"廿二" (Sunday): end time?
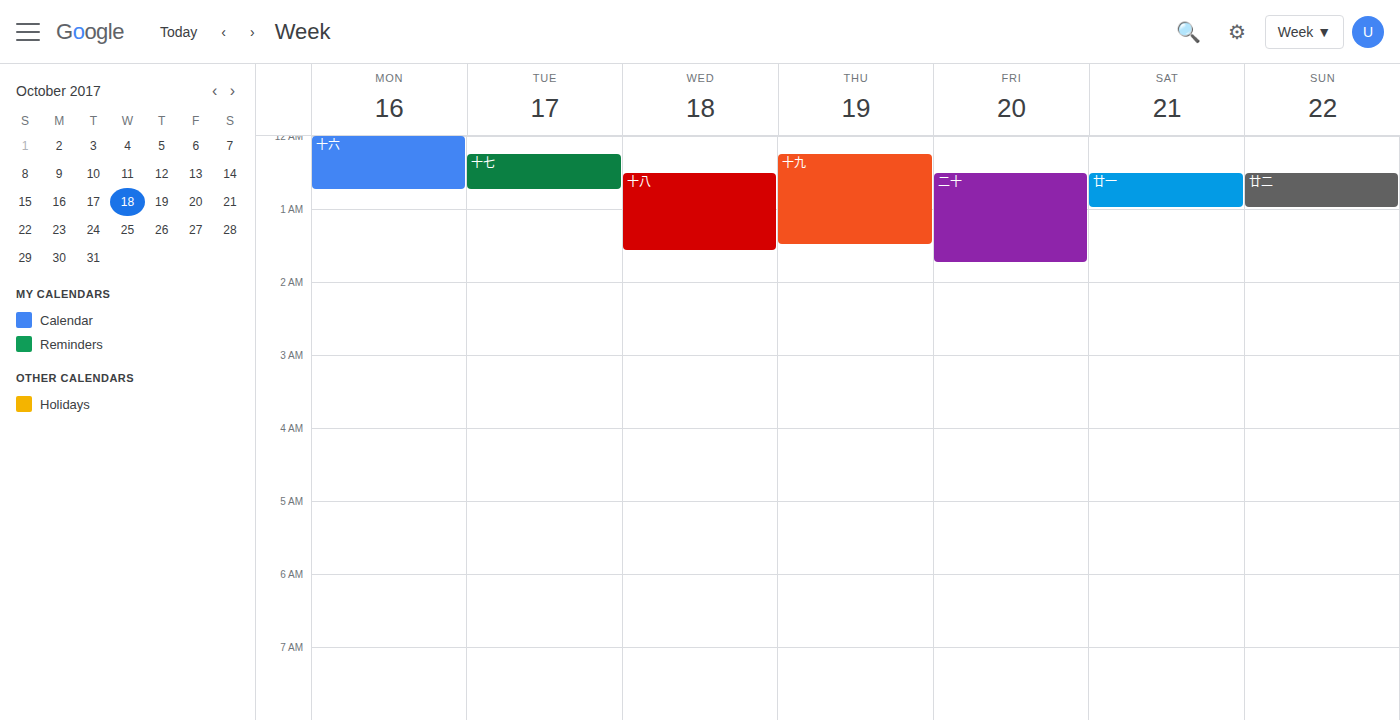
01:00